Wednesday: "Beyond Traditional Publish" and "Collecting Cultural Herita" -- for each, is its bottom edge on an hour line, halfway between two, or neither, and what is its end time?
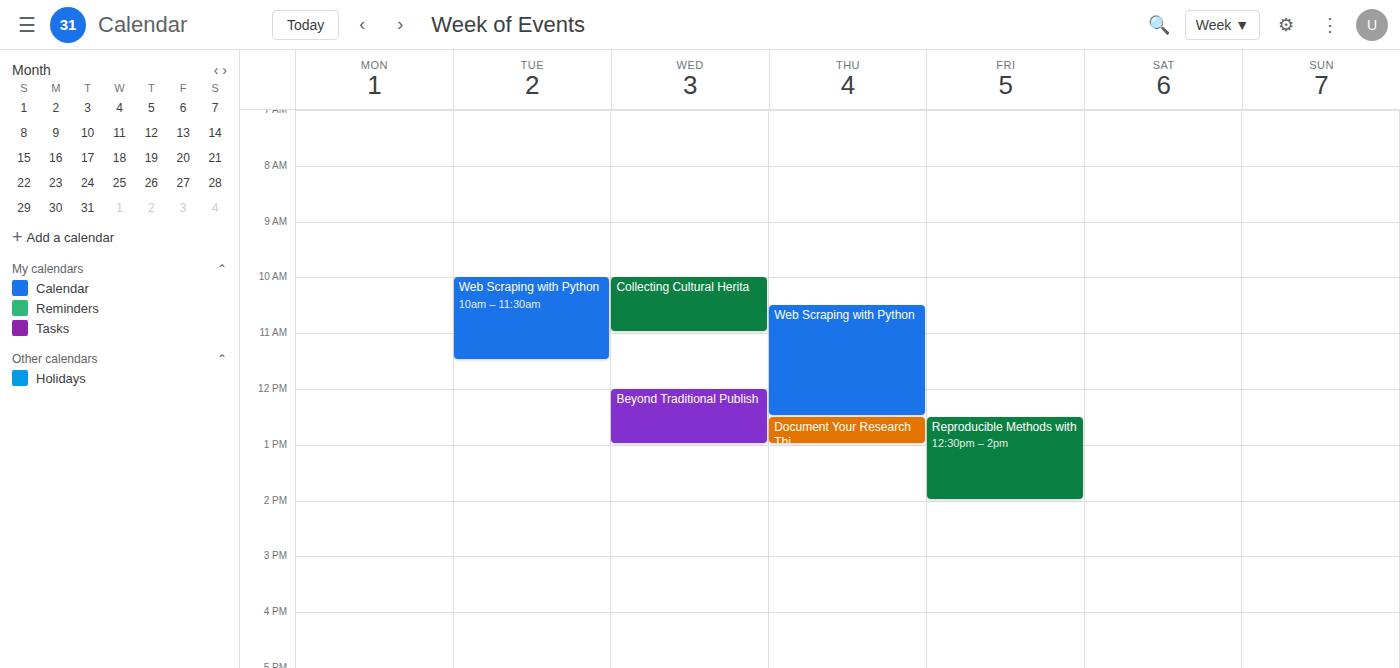
"Beyond Traditional Publish": 1:00 PM, exactly on the 1 PM line. "Collecting Cultural Herita": 11:00 AM, exactly on the 11 AM line.